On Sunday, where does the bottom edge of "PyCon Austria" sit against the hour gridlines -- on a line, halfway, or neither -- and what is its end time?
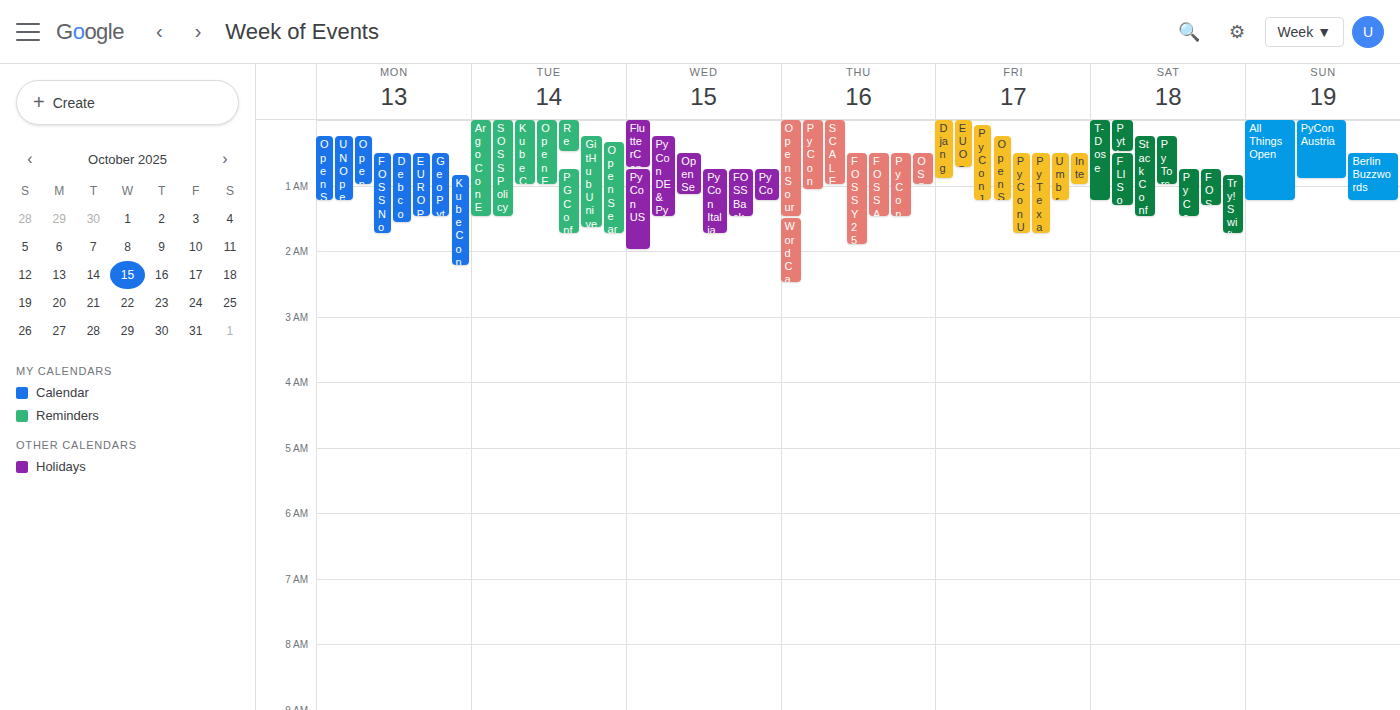
12:55 AM -- neither: 55 minutes below the 12 AM line and 5 minutes above the 1 AM line.